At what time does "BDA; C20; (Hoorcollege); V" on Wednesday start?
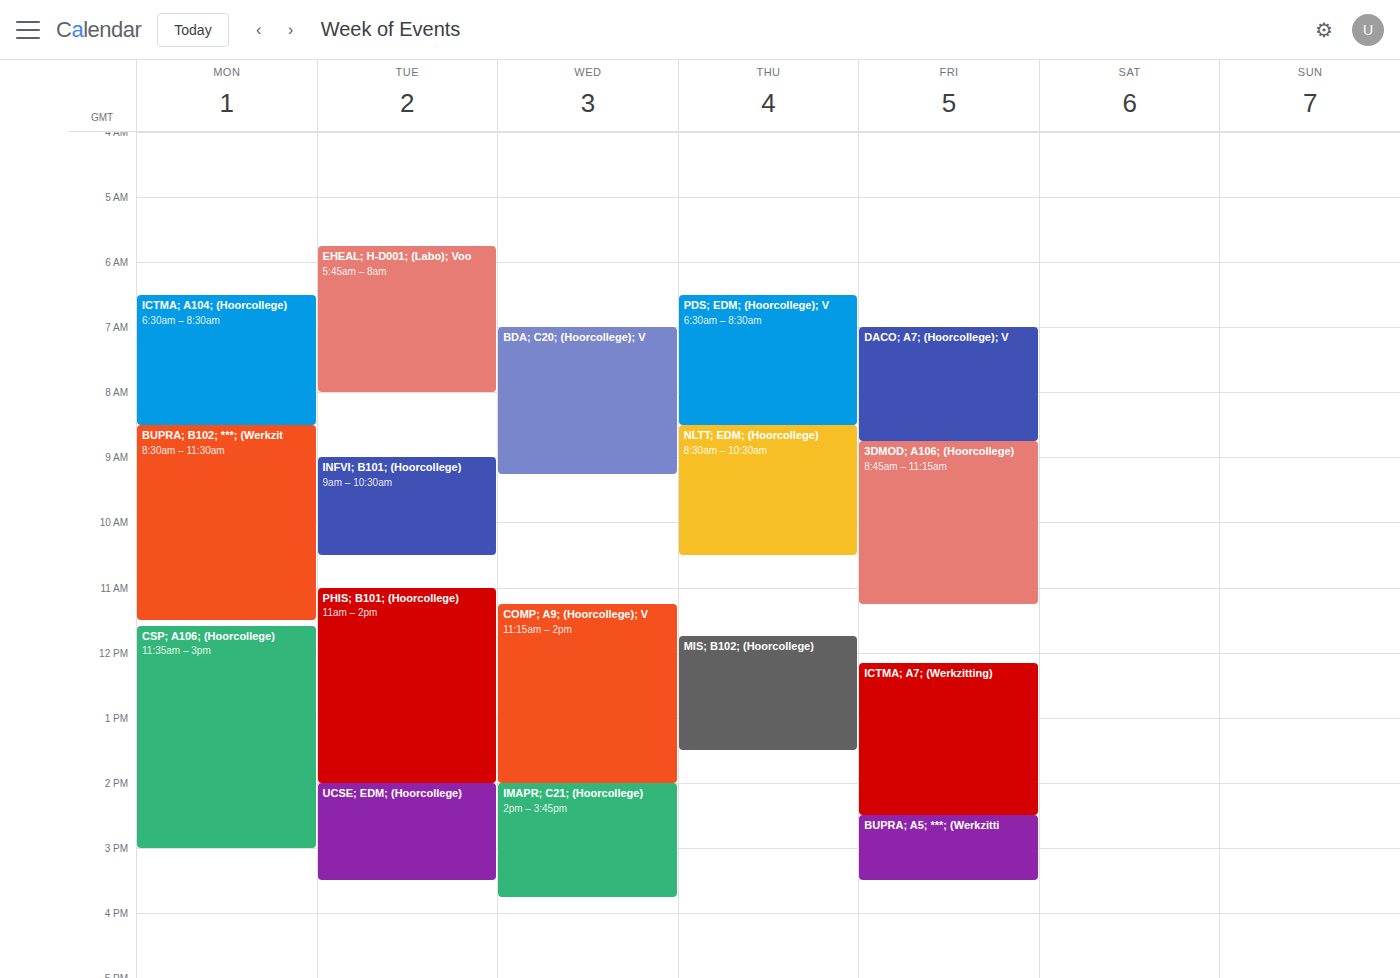
7:00 AM